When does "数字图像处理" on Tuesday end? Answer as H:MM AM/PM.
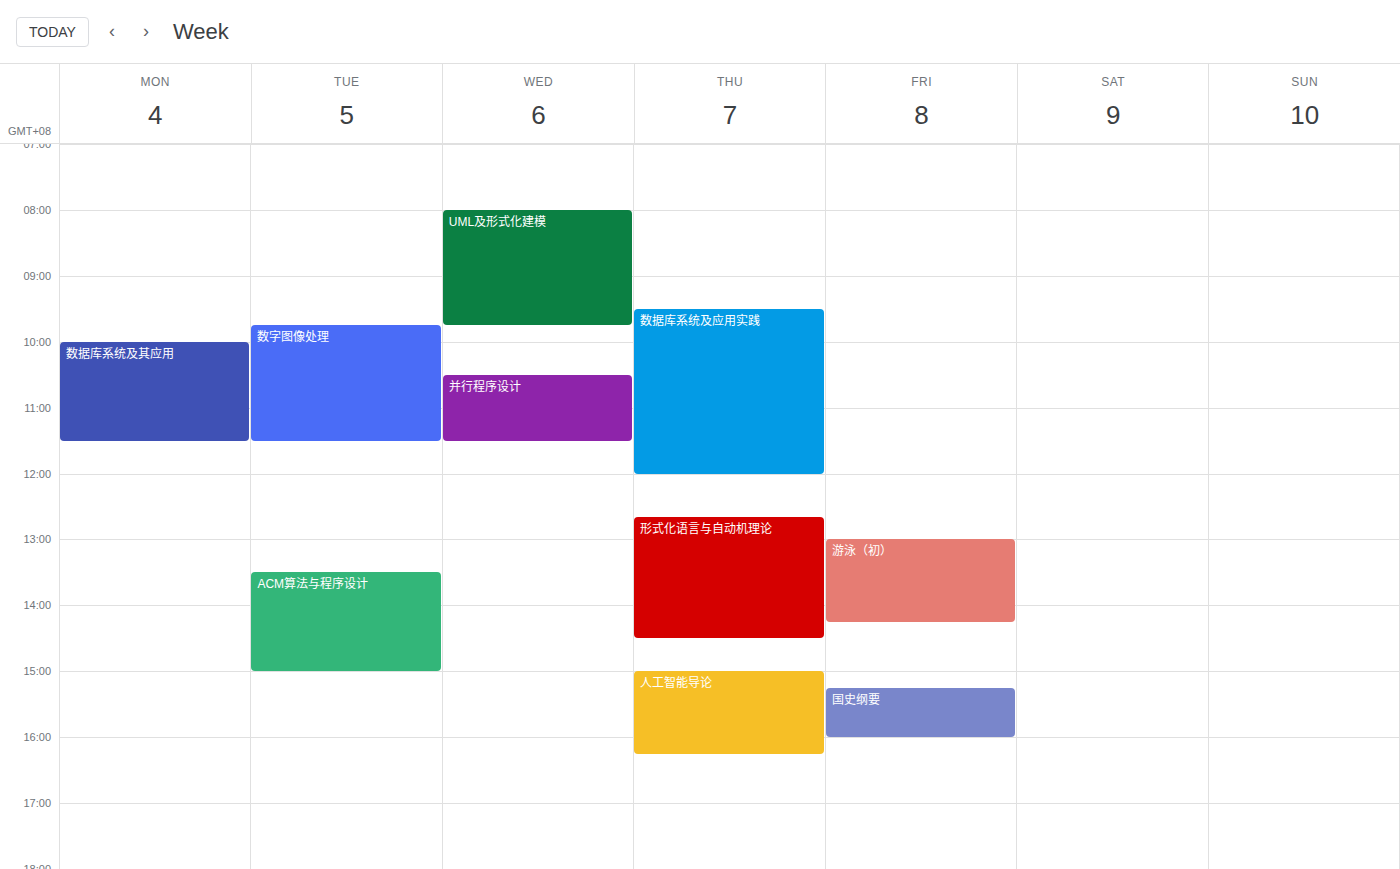
11:30 AM